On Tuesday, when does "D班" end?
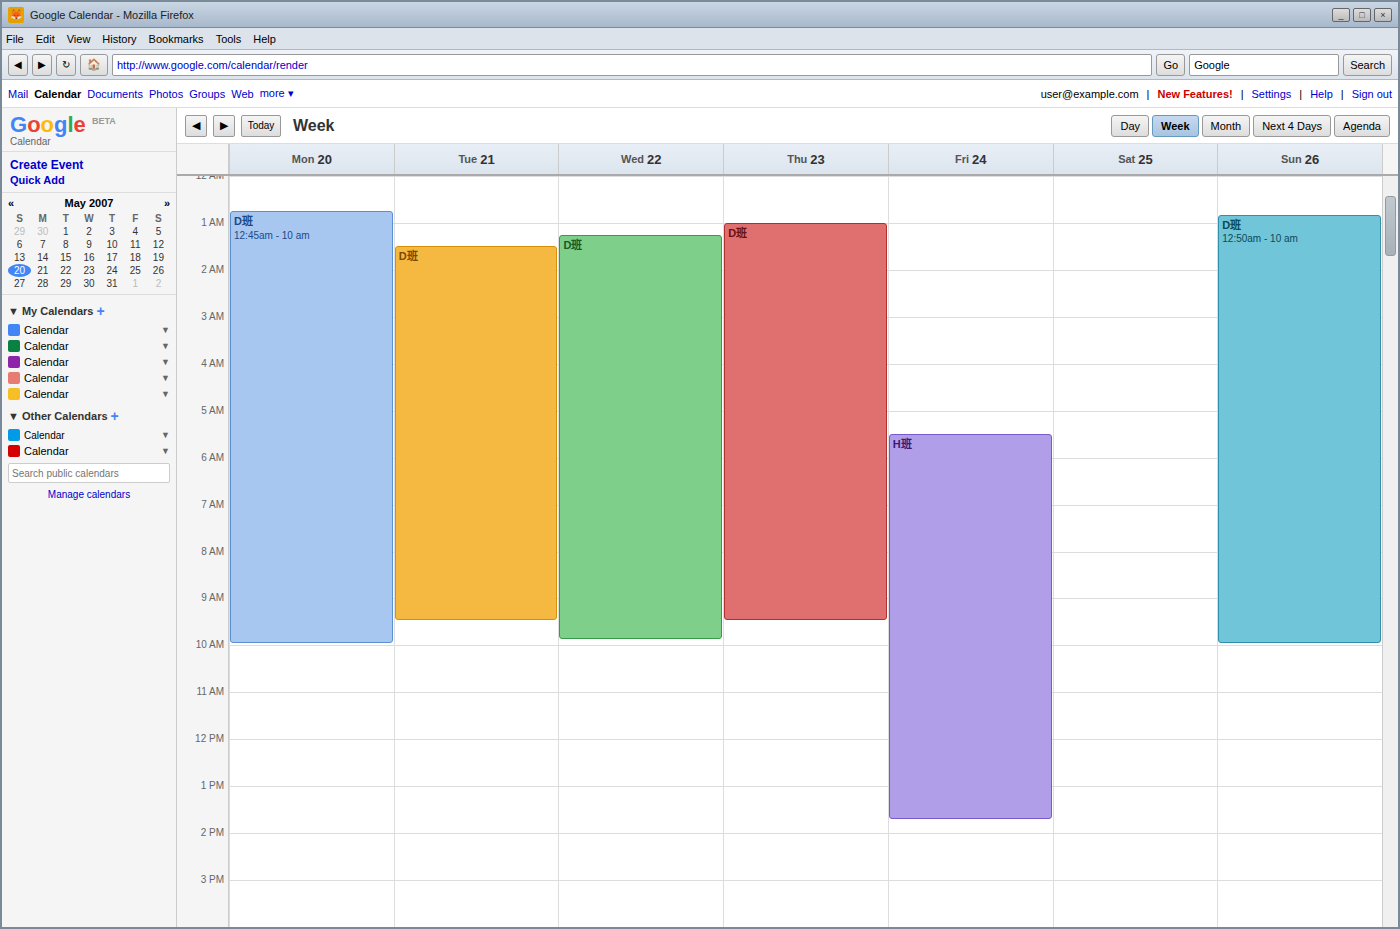
9:30 AM